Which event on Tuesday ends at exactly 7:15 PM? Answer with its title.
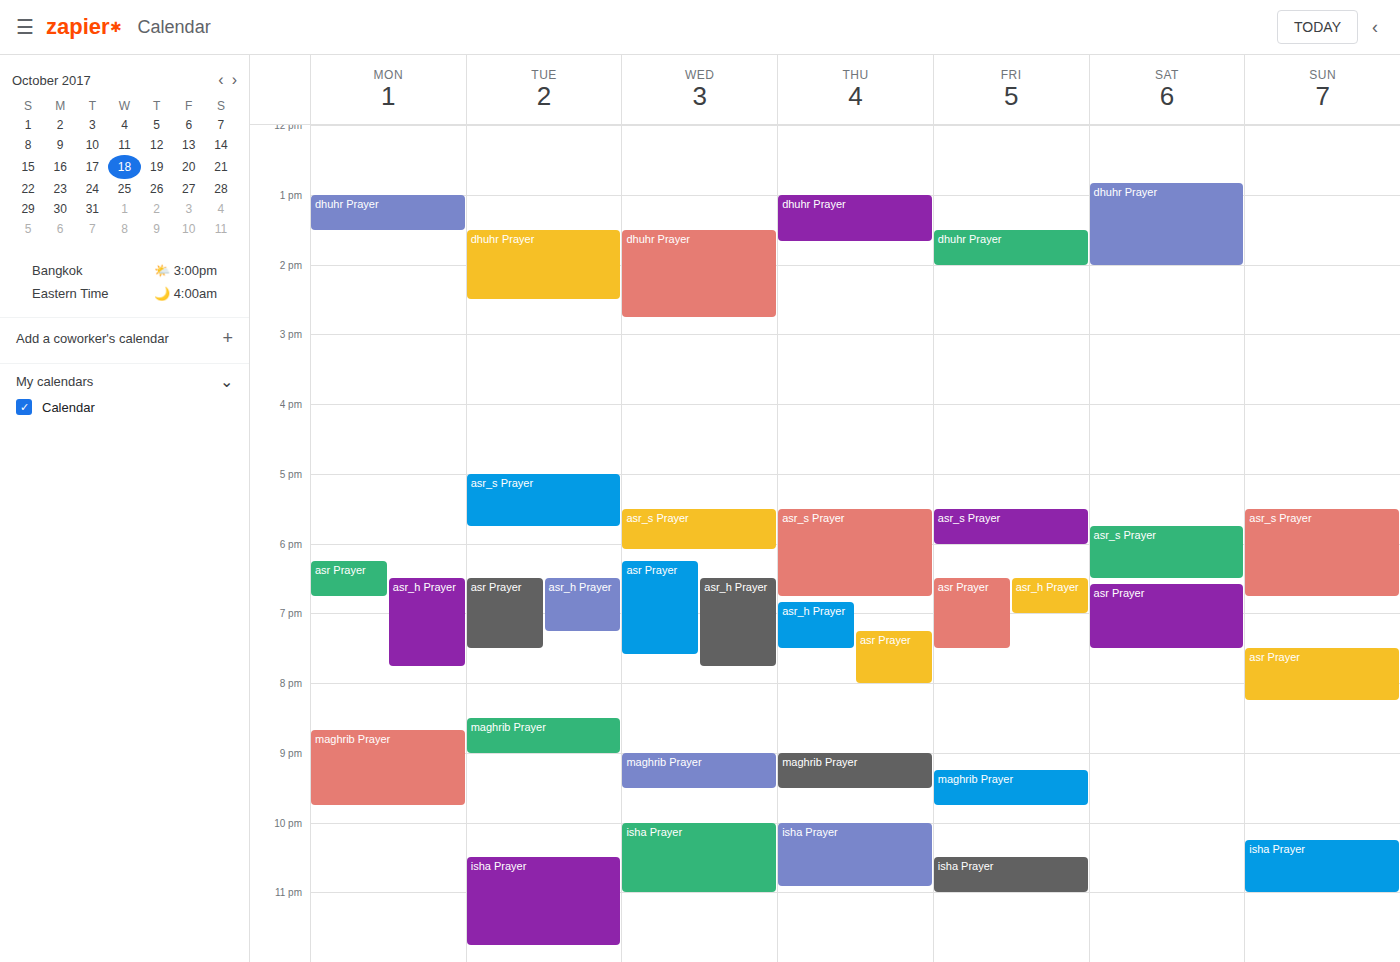
"asr_h Prayer"